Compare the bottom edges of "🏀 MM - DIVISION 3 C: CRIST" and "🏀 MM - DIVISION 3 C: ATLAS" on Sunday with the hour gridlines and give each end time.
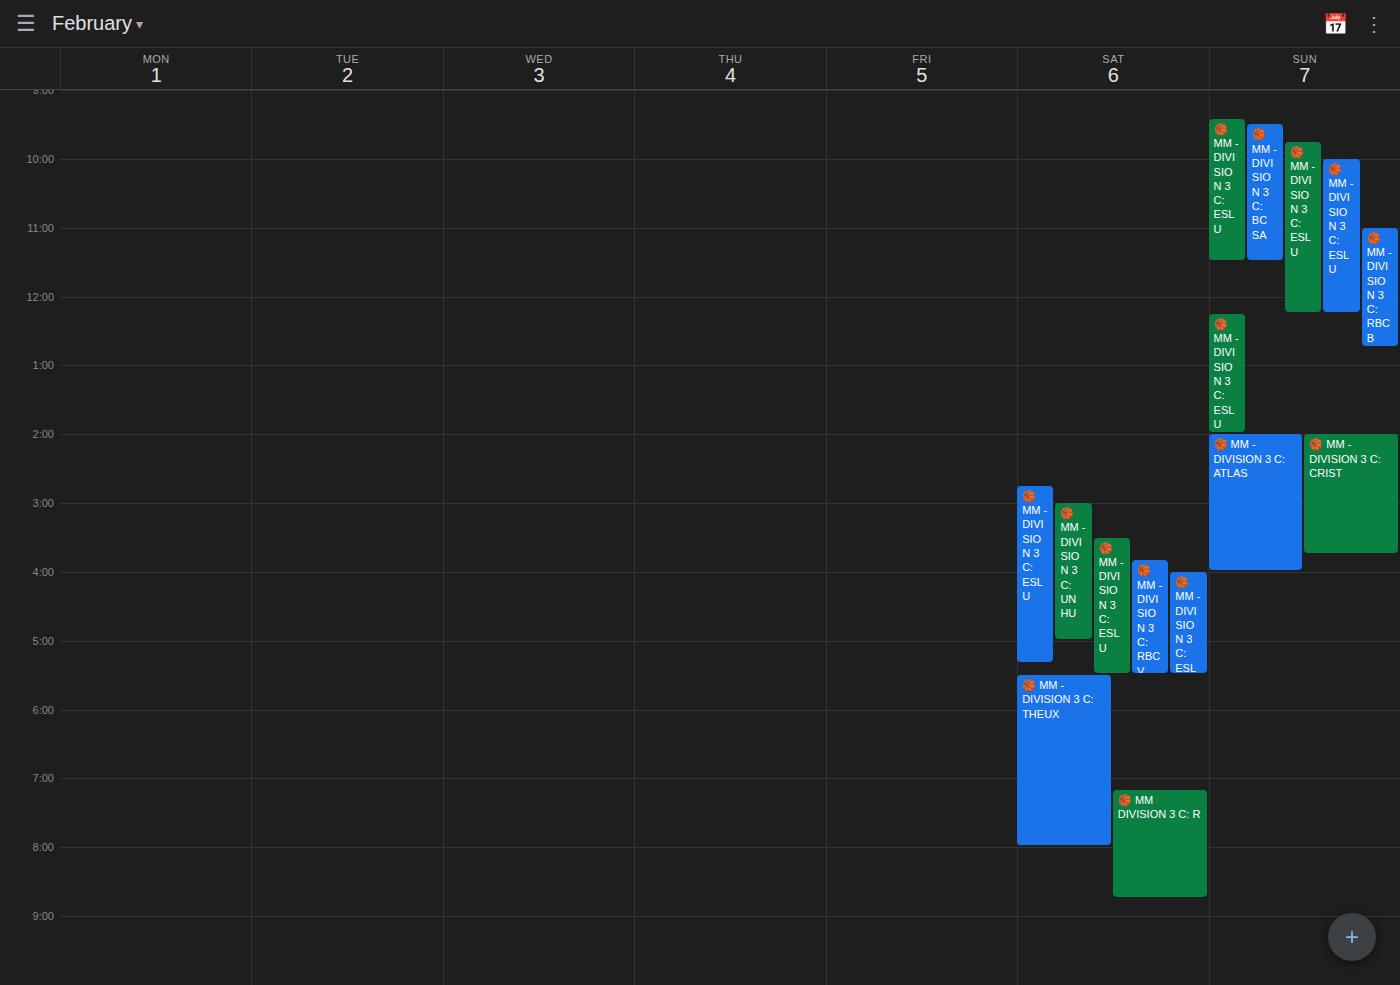
"🏀 MM - DIVISION 3 C: CRIST": 15:45, neither: three quarters of the way from the 15:00 line to the 16:00 line. "🏀 MM - DIVISION 3 C: ATLAS": 16:00, exactly on the 16:00 line.